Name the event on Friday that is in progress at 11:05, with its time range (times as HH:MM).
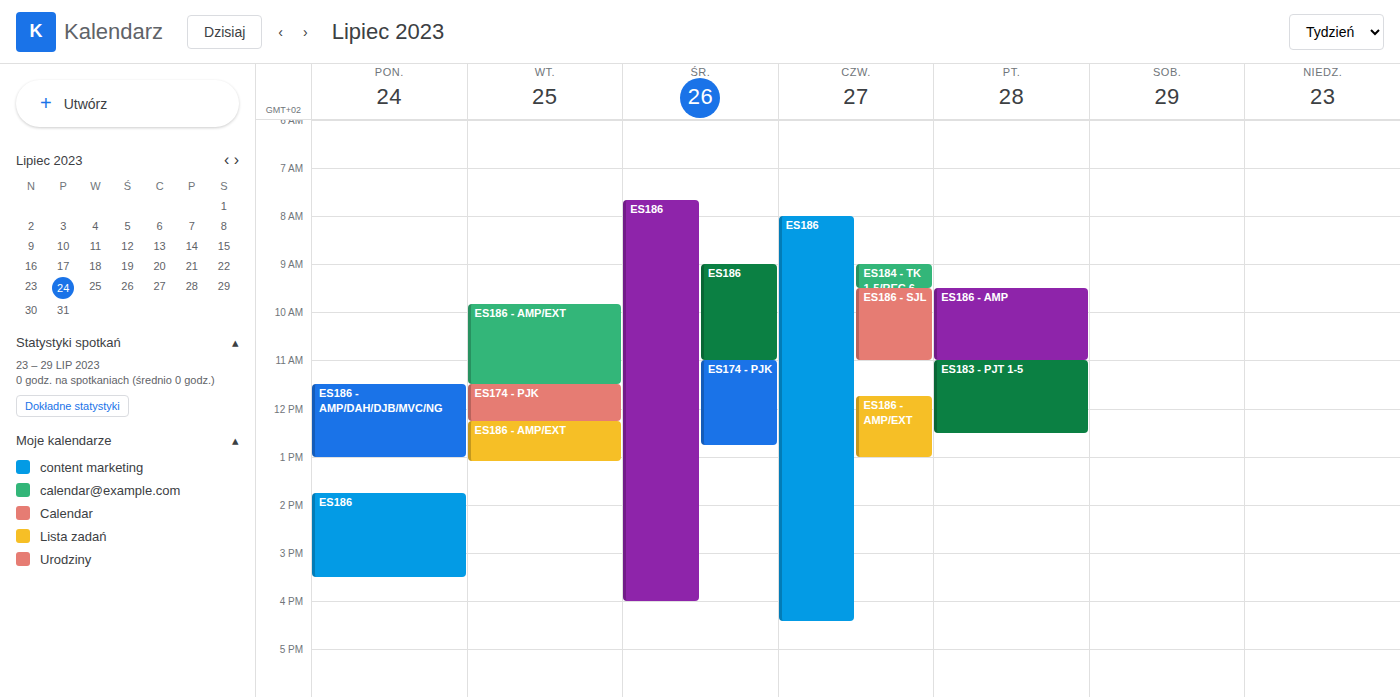
"ES183 - PJT 1-5", 11:00 to 12:30